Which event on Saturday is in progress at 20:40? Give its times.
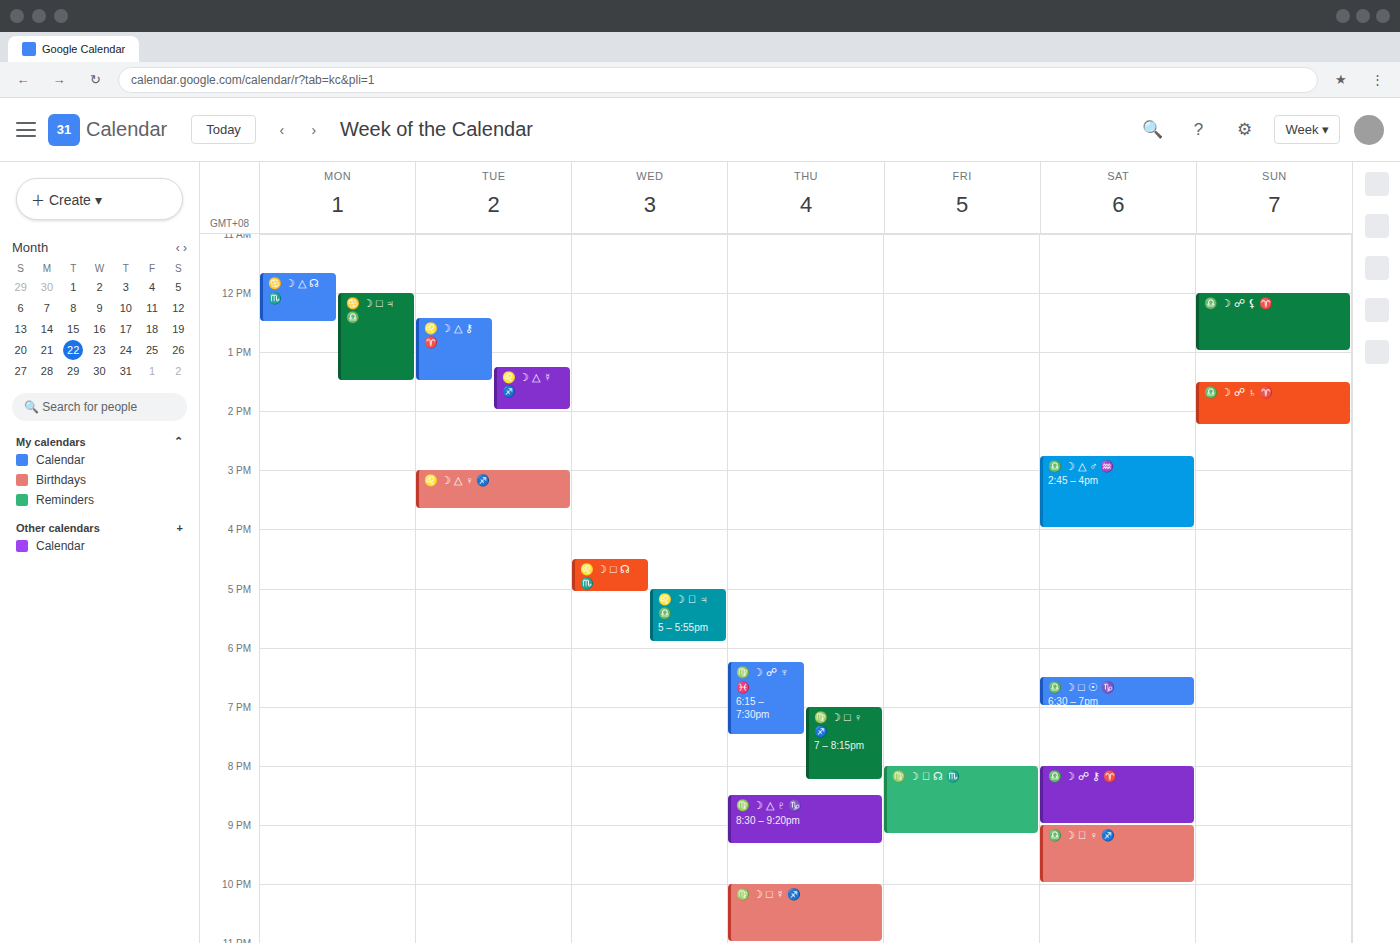
"♎️ ☽ ☍ ⚷ ♈️", 20:00 to 21:00